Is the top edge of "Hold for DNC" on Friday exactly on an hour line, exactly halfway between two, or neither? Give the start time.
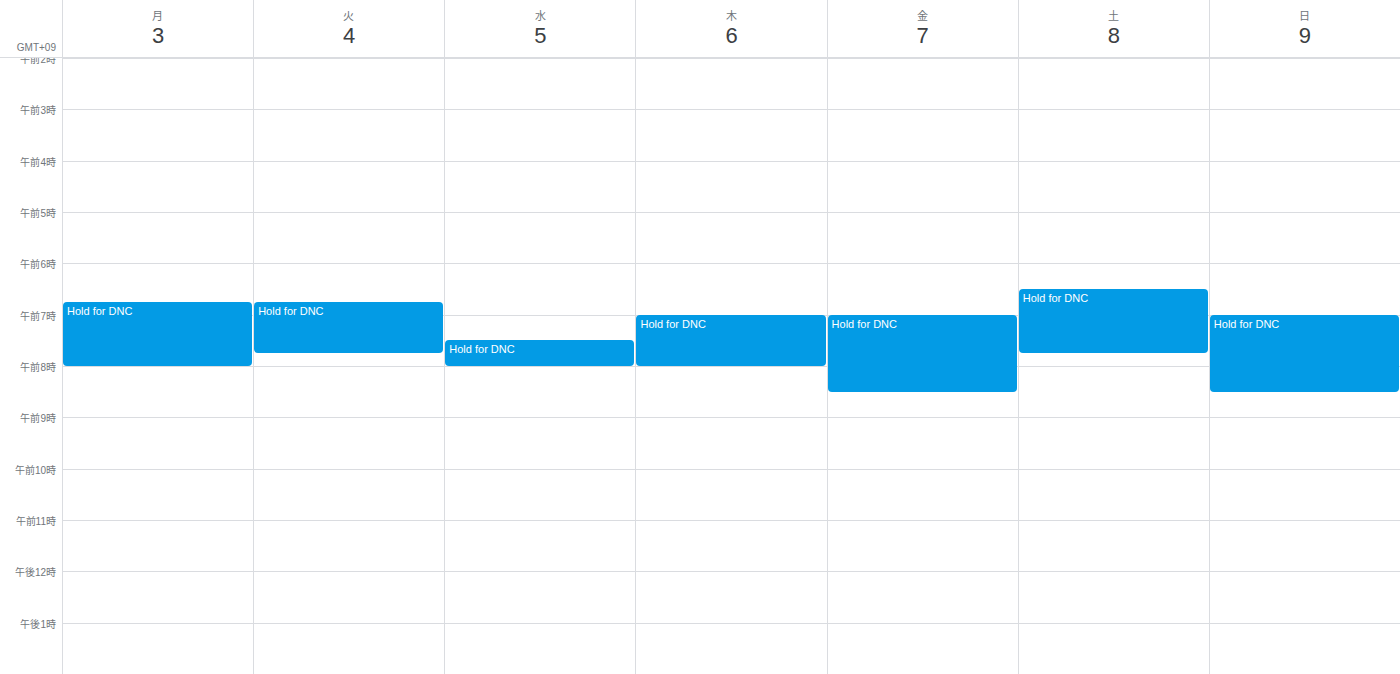
7:00 AM -- exactly on the 7 AM line.